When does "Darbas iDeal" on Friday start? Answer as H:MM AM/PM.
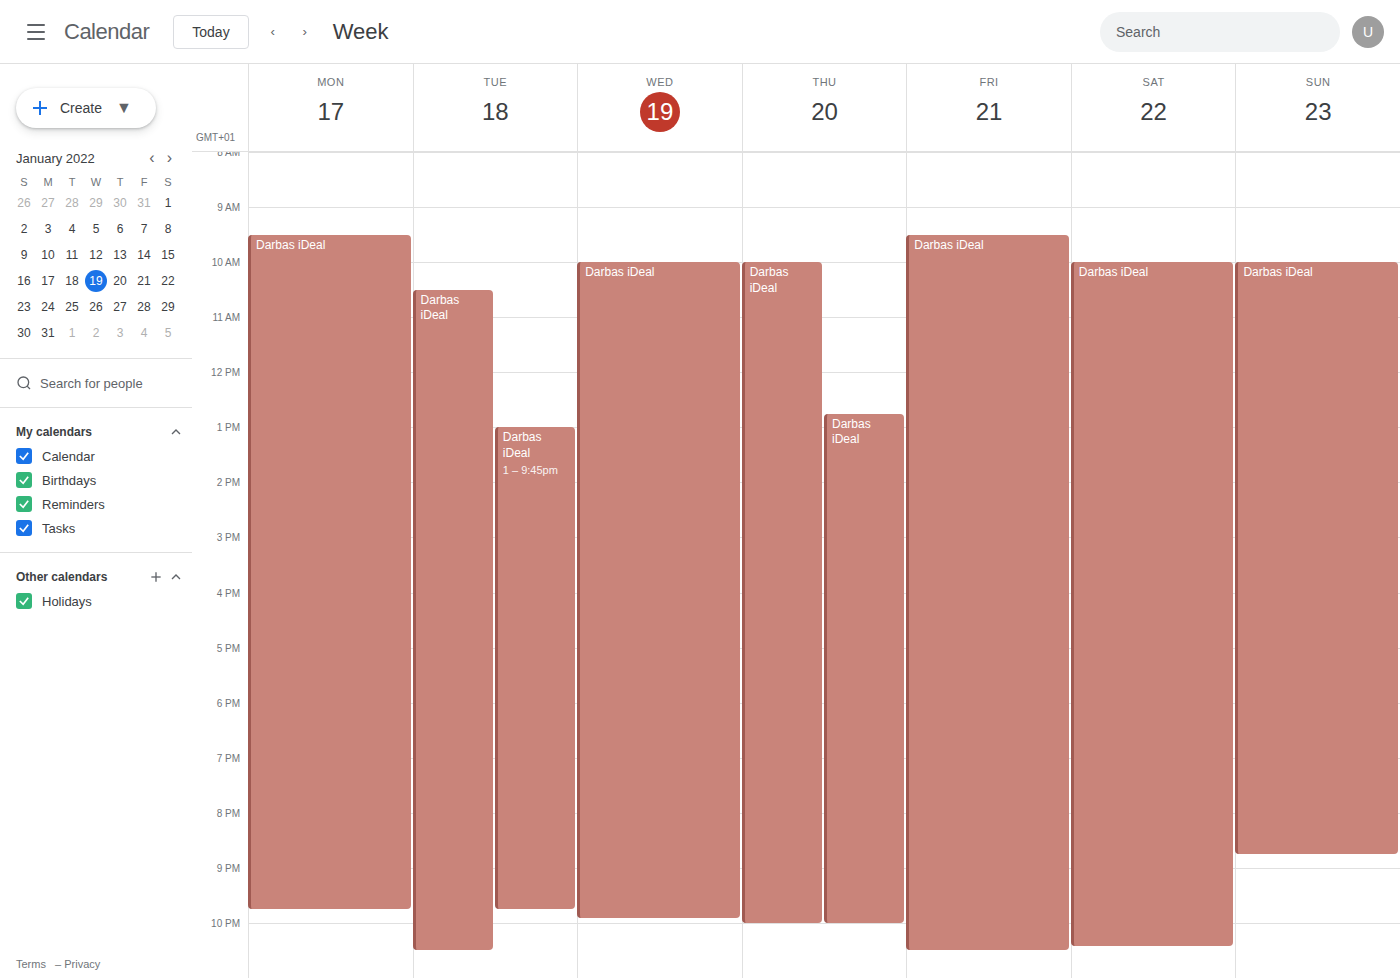
9:30 AM